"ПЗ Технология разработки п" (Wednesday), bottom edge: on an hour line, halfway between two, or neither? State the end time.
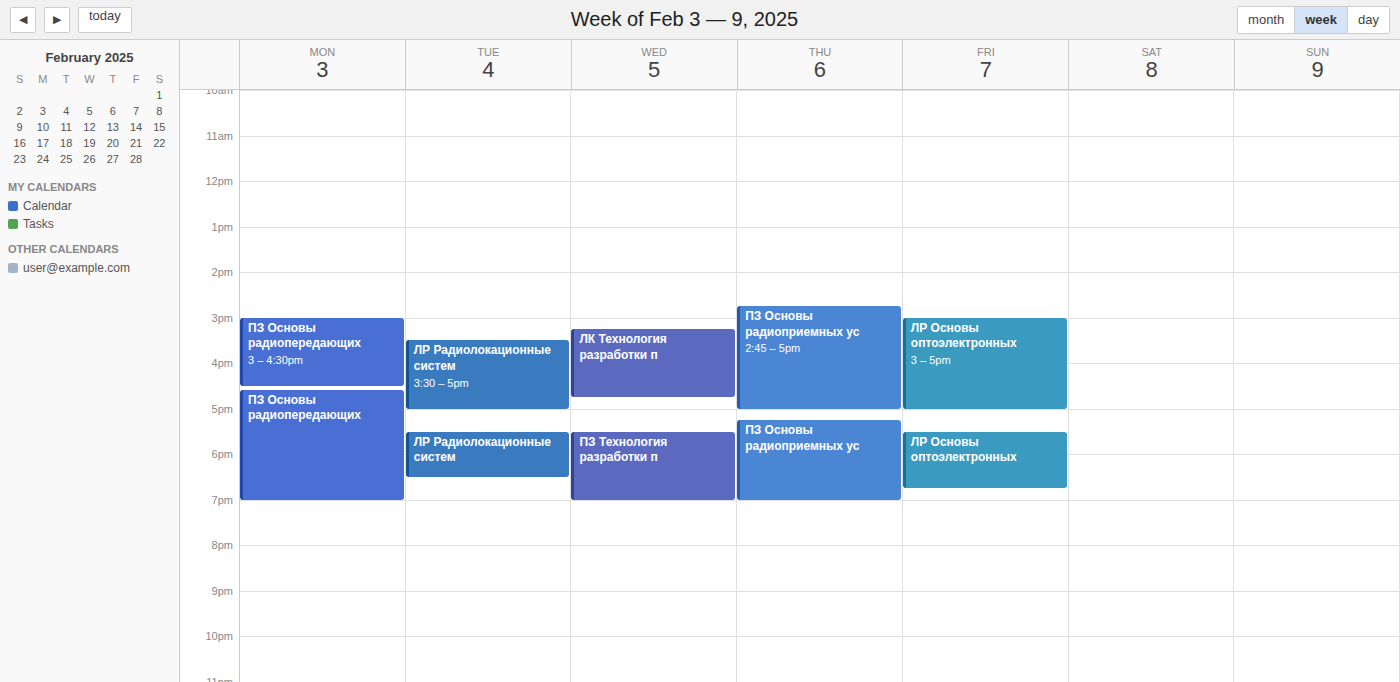
7:00 PM -- exactly on the 7 PM line.